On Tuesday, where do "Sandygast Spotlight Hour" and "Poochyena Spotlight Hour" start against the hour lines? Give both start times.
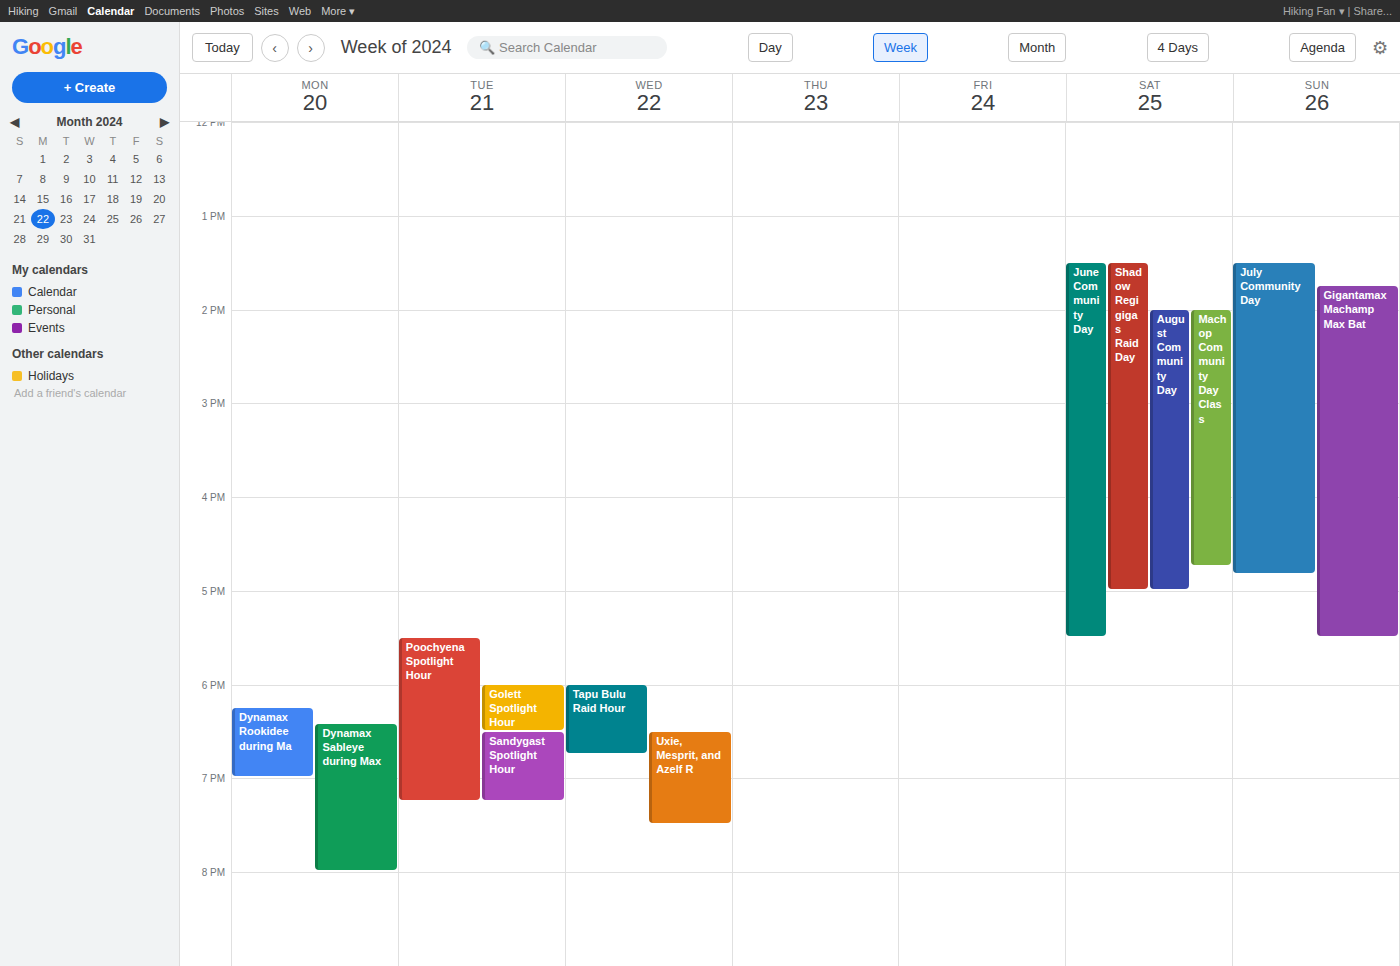
"Sandygast Spotlight Hour": 6:30 PM, halfway between the 6 PM and 7 PM lines. "Poochyena Spotlight Hour": 5:30 PM, halfway between the 5 PM and 6 PM lines.